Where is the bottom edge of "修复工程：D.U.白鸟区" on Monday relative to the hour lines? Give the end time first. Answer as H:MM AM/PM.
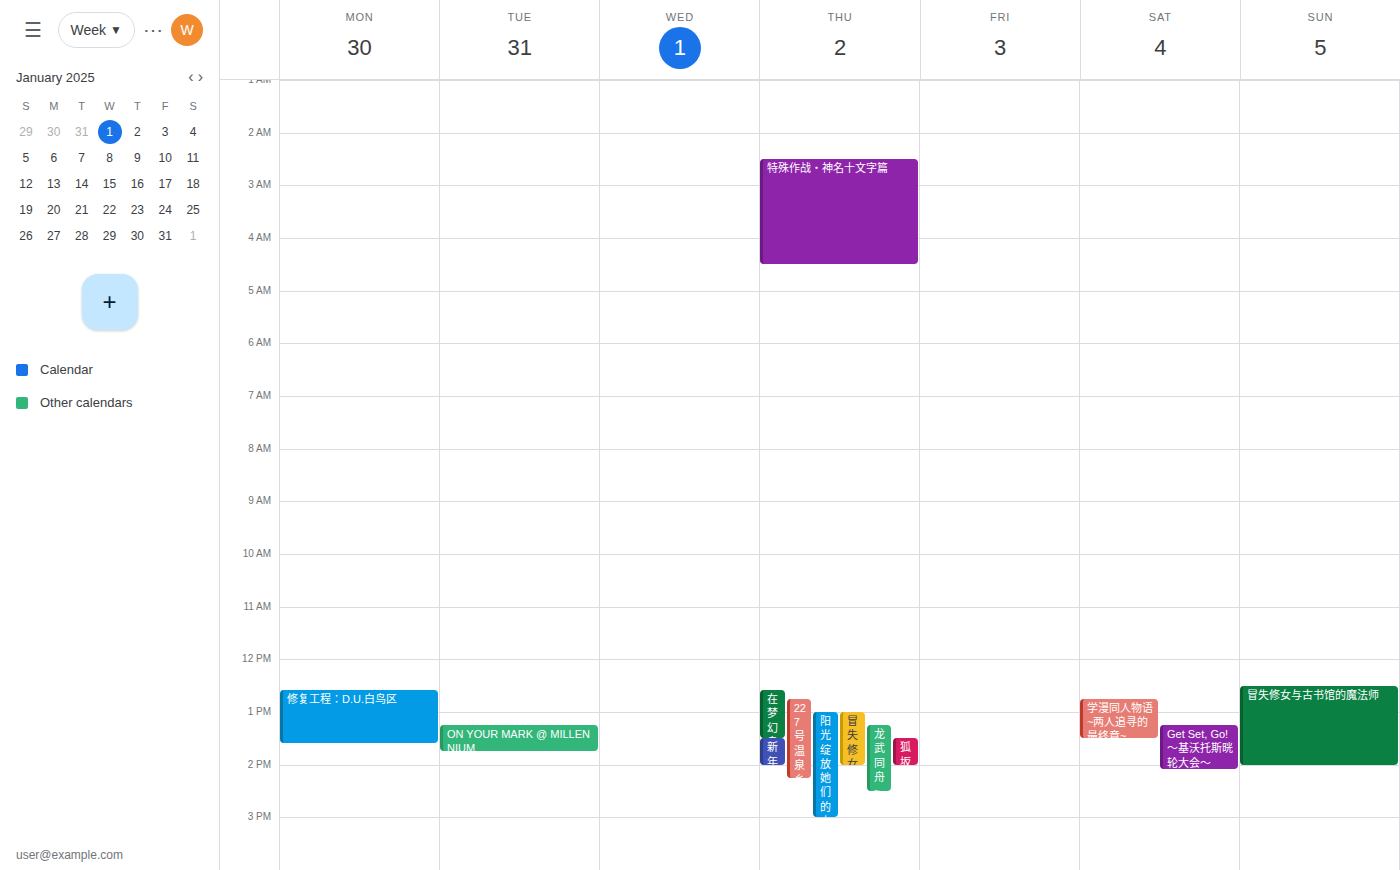
1:35 PM -- neither: 35 minutes below the 1 PM line and 25 minutes above the 2 PM line.